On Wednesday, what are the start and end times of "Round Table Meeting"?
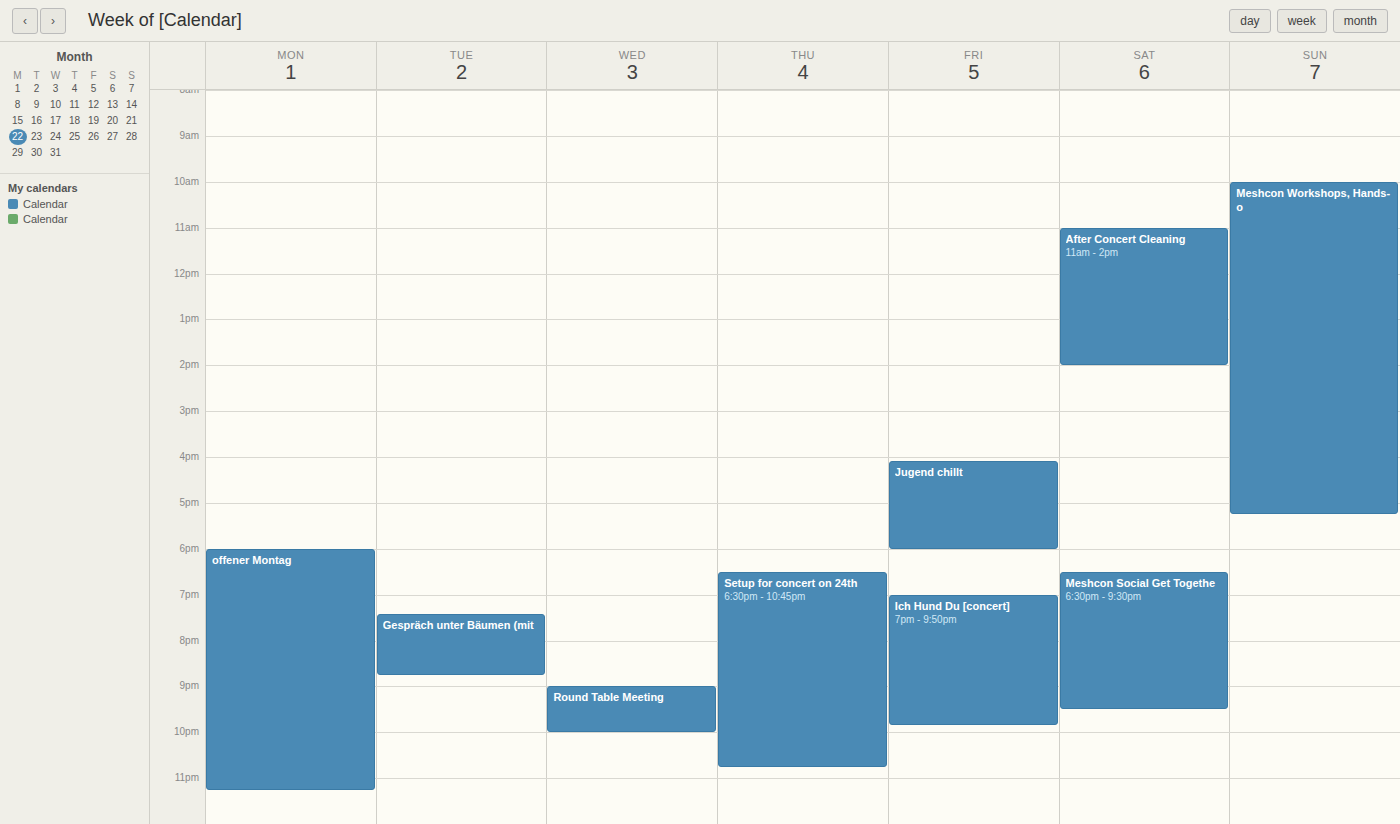
9:00 PM to 10:00 PM